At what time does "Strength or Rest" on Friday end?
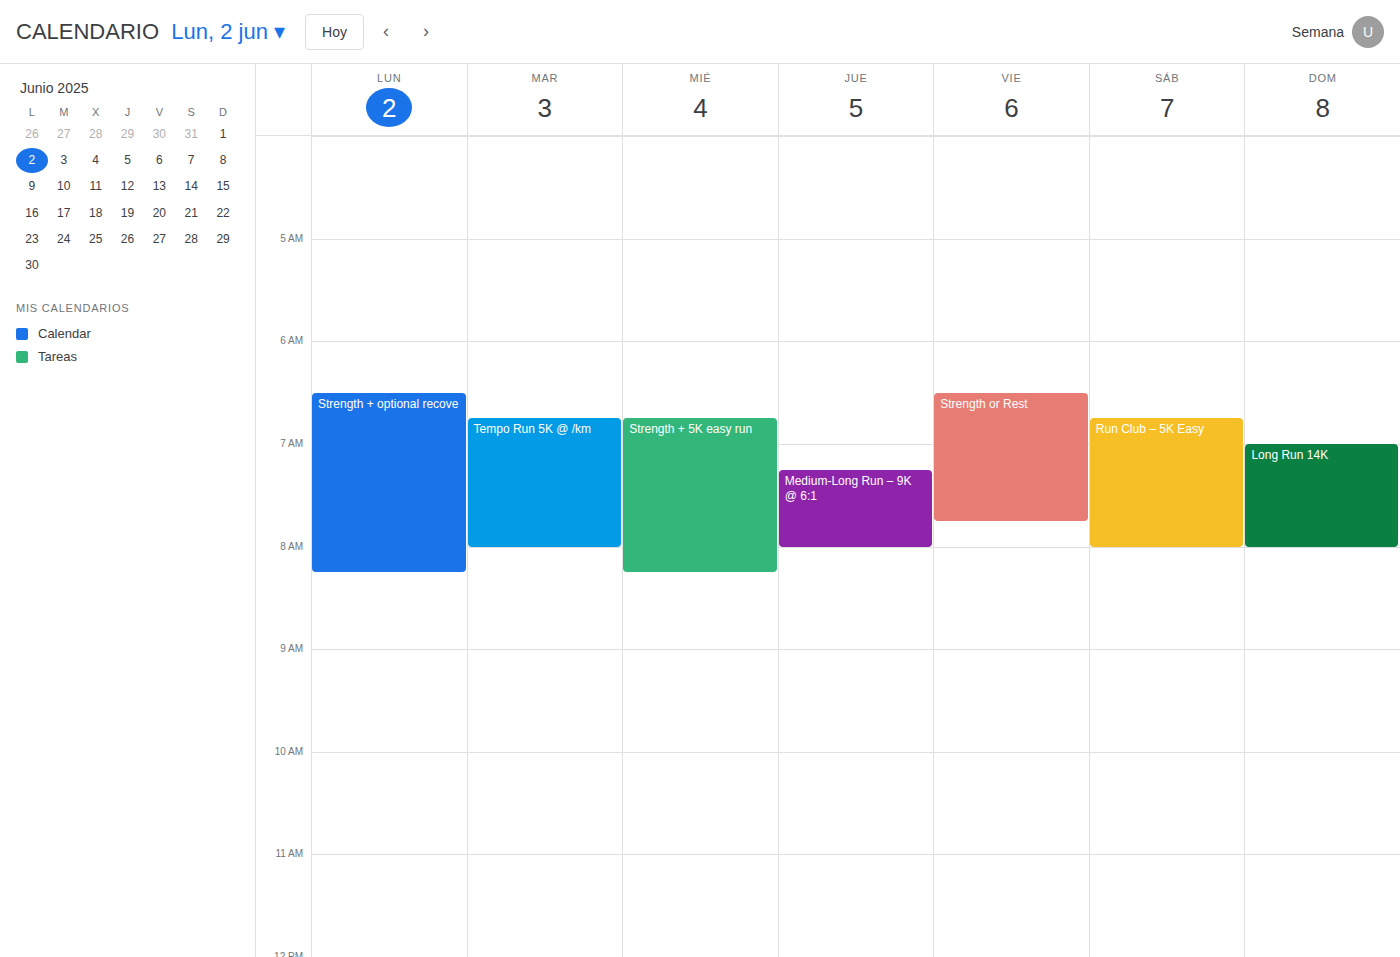
7:45 AM